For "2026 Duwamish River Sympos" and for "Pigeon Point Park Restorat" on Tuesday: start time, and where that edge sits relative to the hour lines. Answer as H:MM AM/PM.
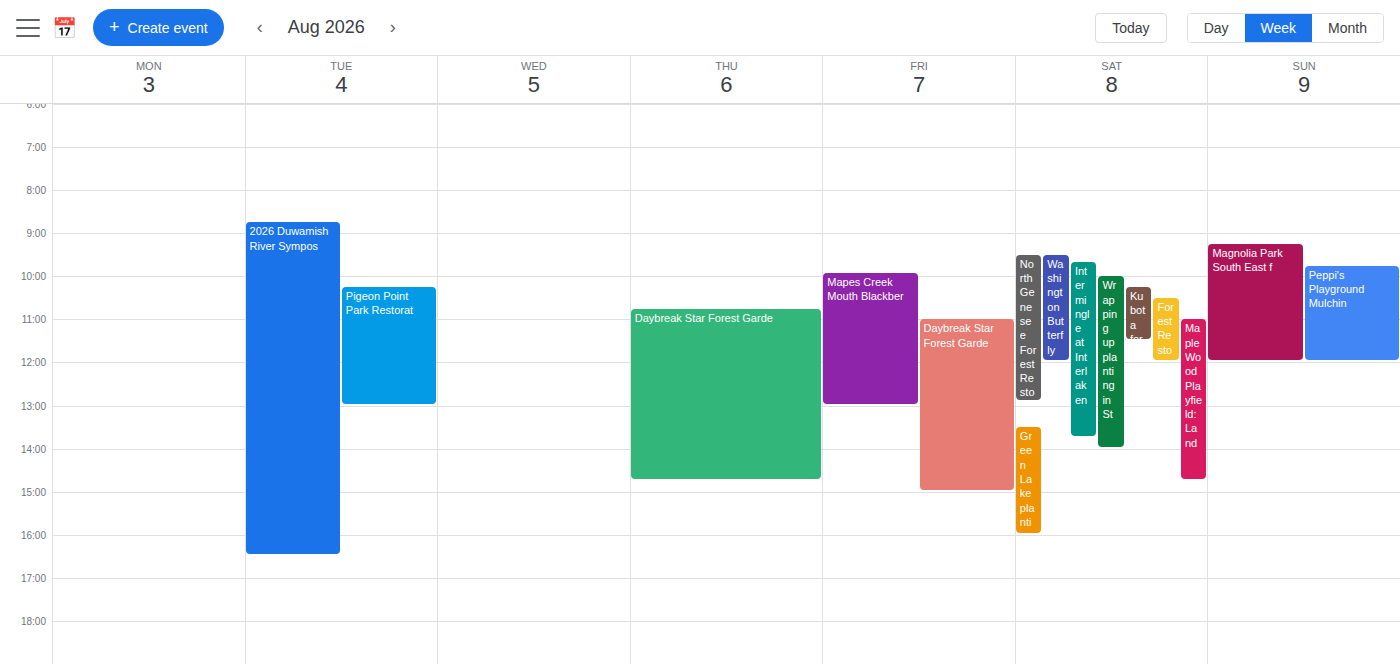
"2026 Duwamish River Sympos": 8:45 AM, neither: three quarters of the way from the 8 AM line to the 9 AM line. "Pigeon Point Park Restorat": 10:15 AM, neither: a quarter of the way from the 10 AM line to the 11 AM line.